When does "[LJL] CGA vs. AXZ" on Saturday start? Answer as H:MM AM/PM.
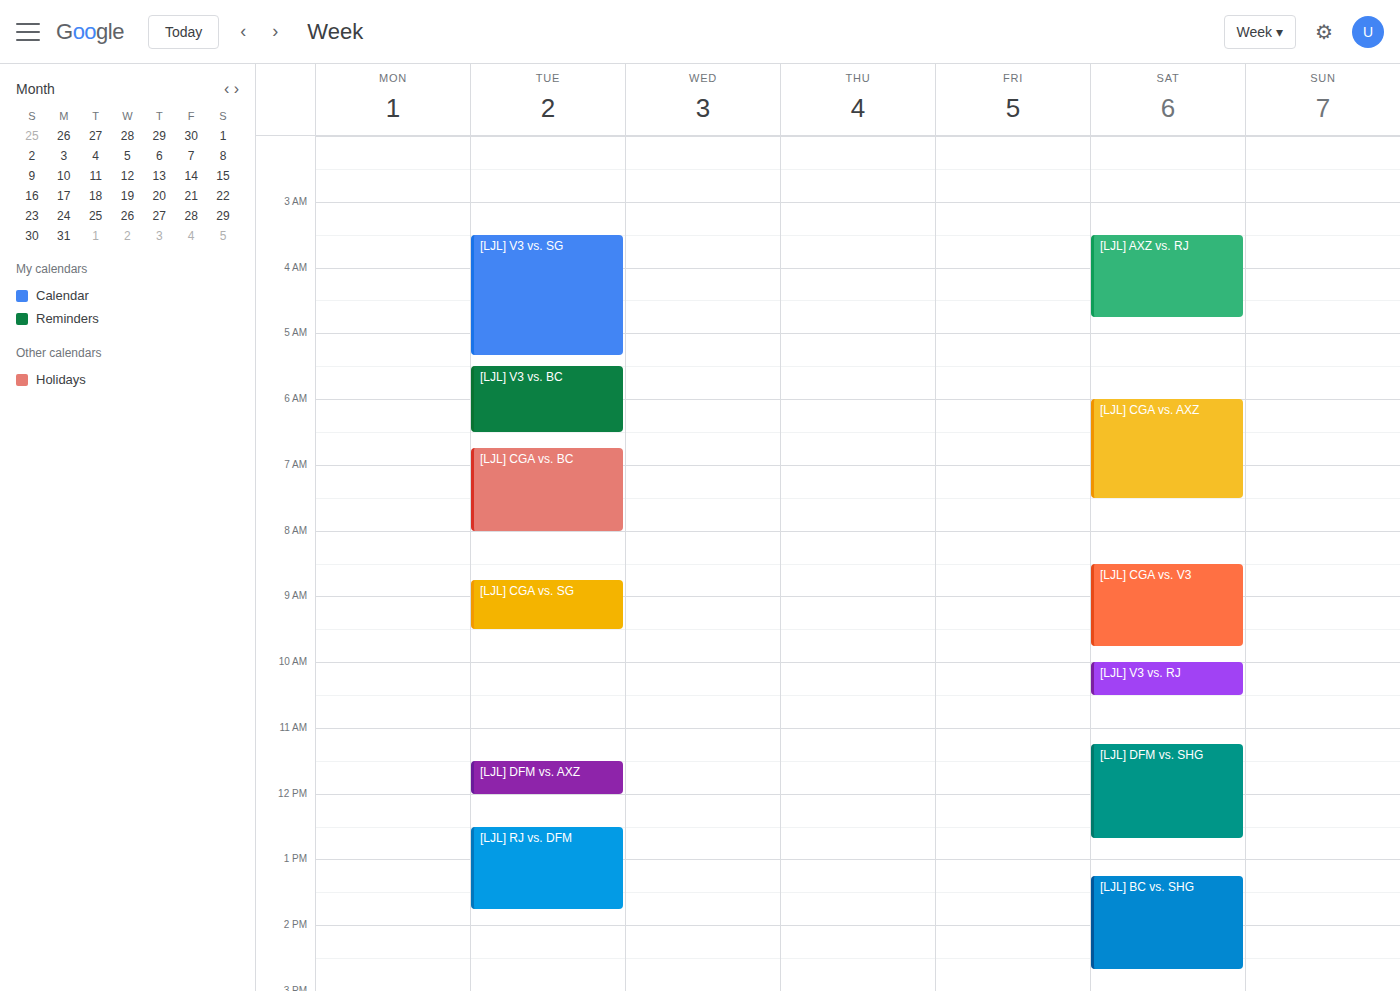
6:00 AM